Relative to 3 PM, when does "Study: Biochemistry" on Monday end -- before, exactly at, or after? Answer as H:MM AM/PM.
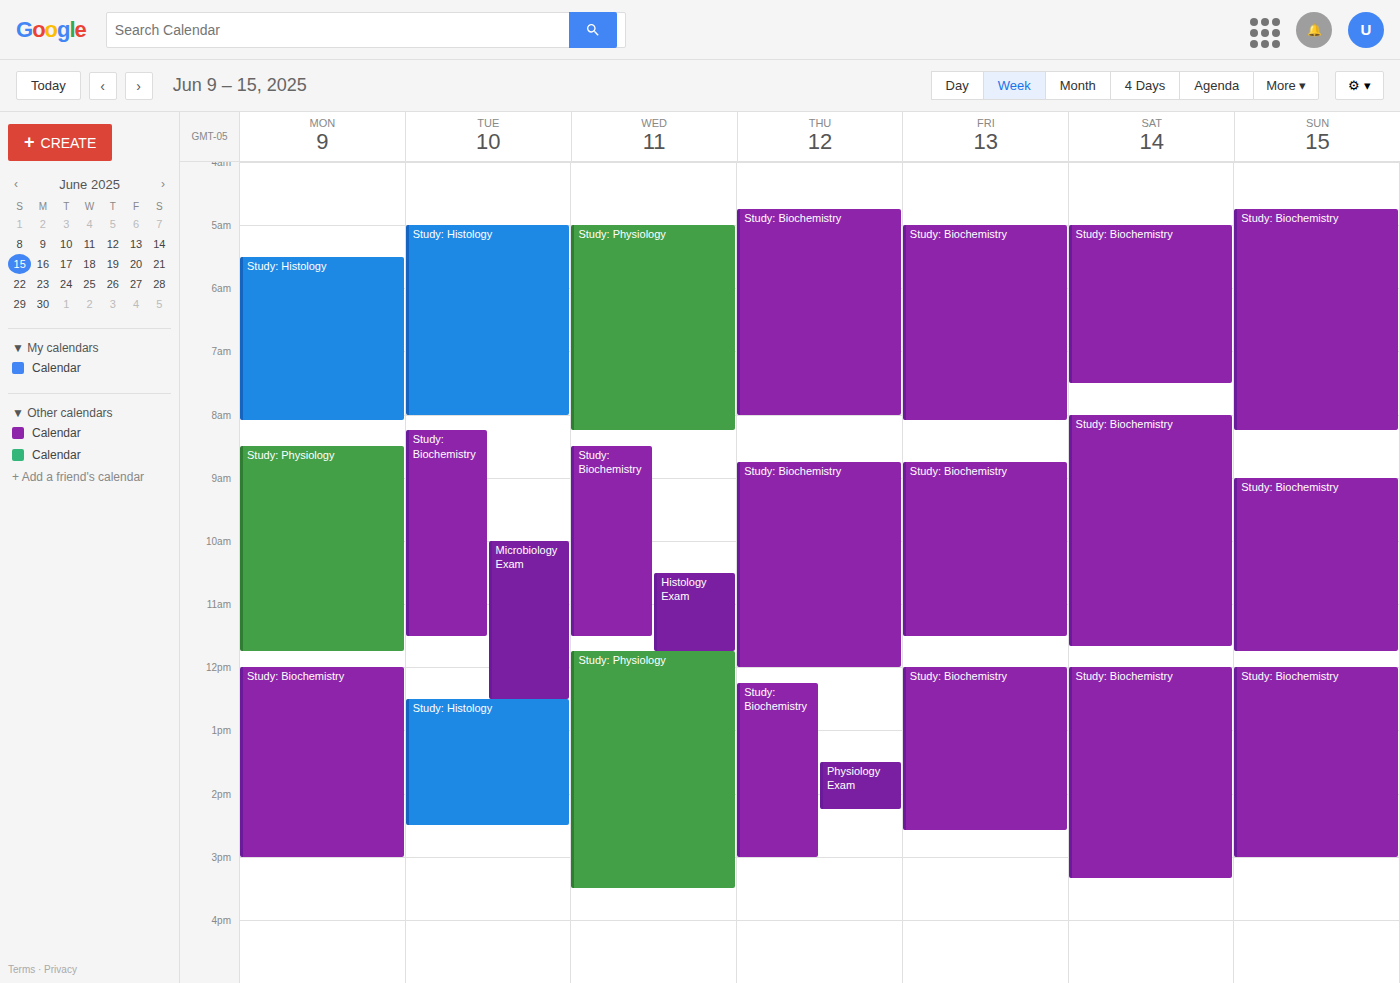
3:00 PM -- exactly at 3 PM, on the 3 PM line.